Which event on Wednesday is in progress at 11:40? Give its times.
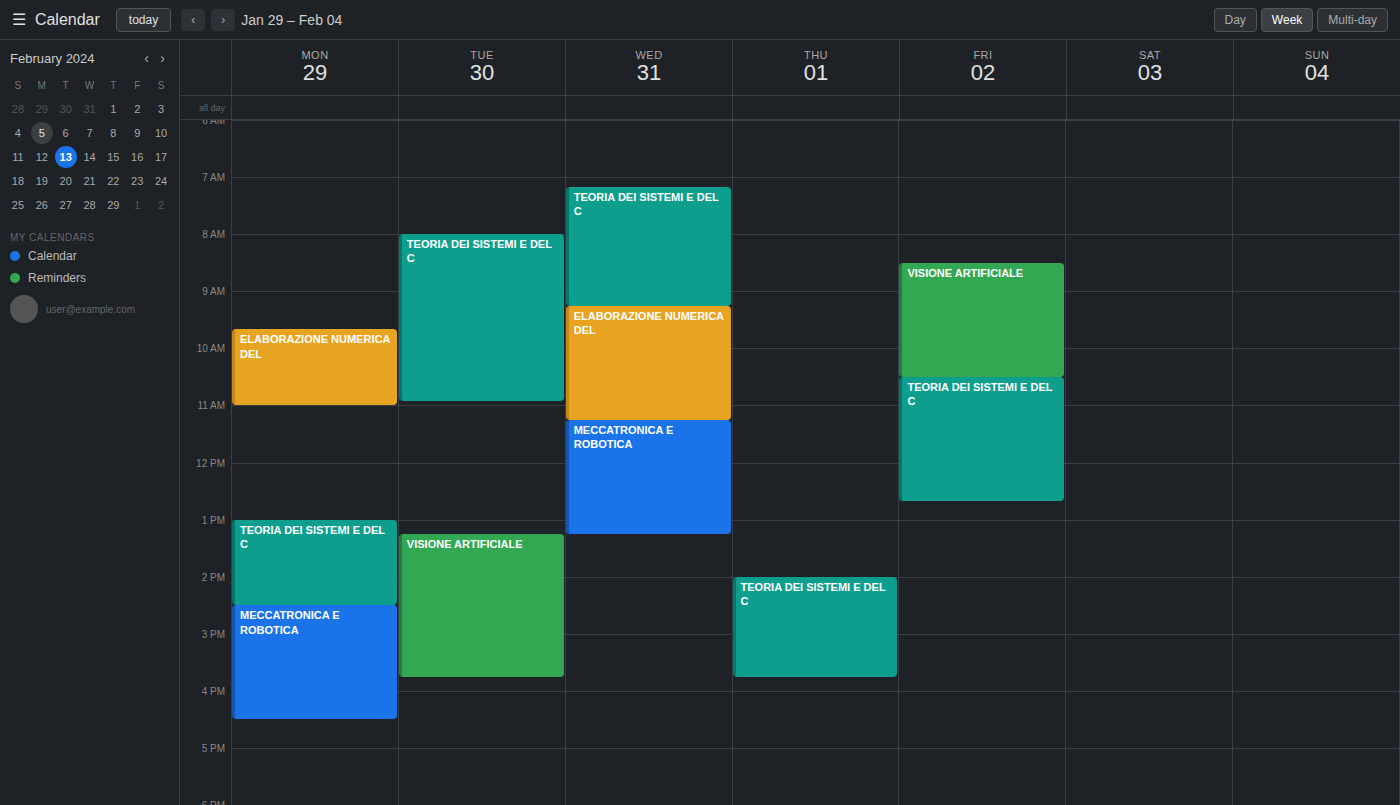
"MECCATRONICA E ROBOTICA", 11:15 to 13:15